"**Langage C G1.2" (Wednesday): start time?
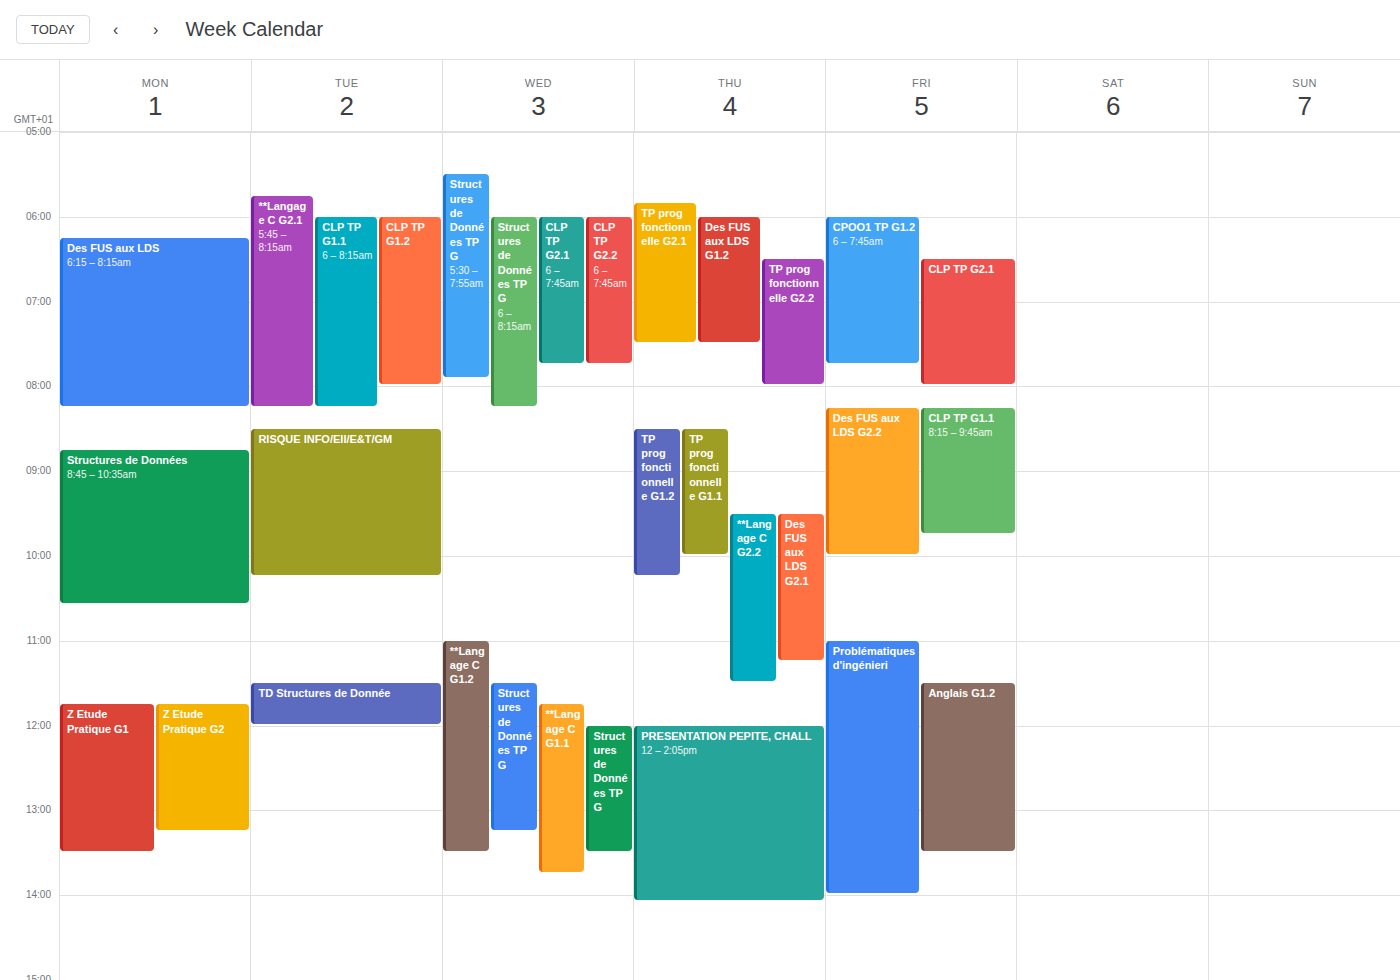
11:00